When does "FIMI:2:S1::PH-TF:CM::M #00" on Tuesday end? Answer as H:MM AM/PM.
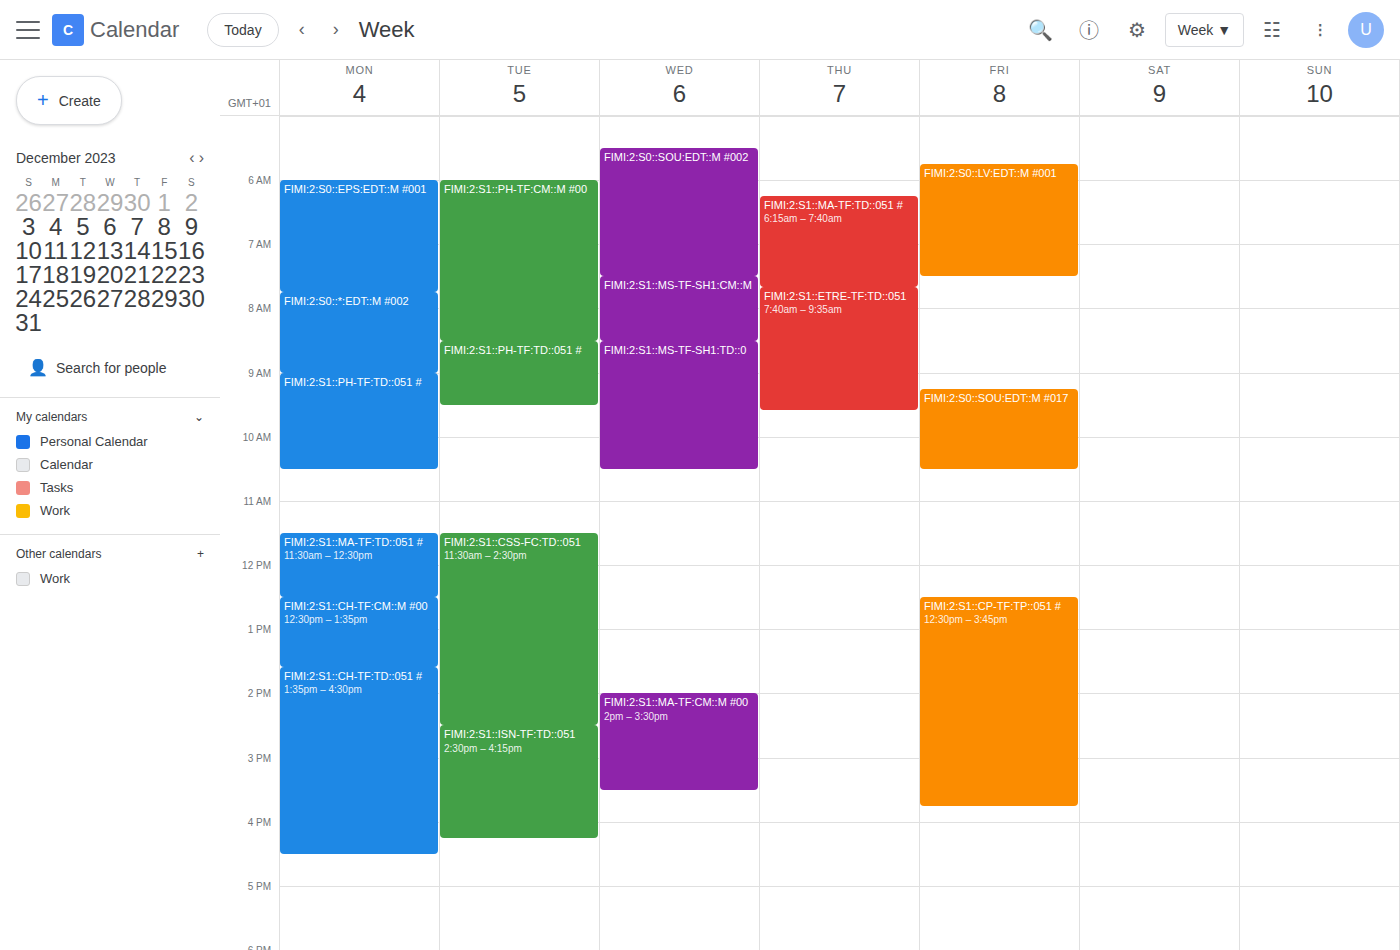
8:30 AM